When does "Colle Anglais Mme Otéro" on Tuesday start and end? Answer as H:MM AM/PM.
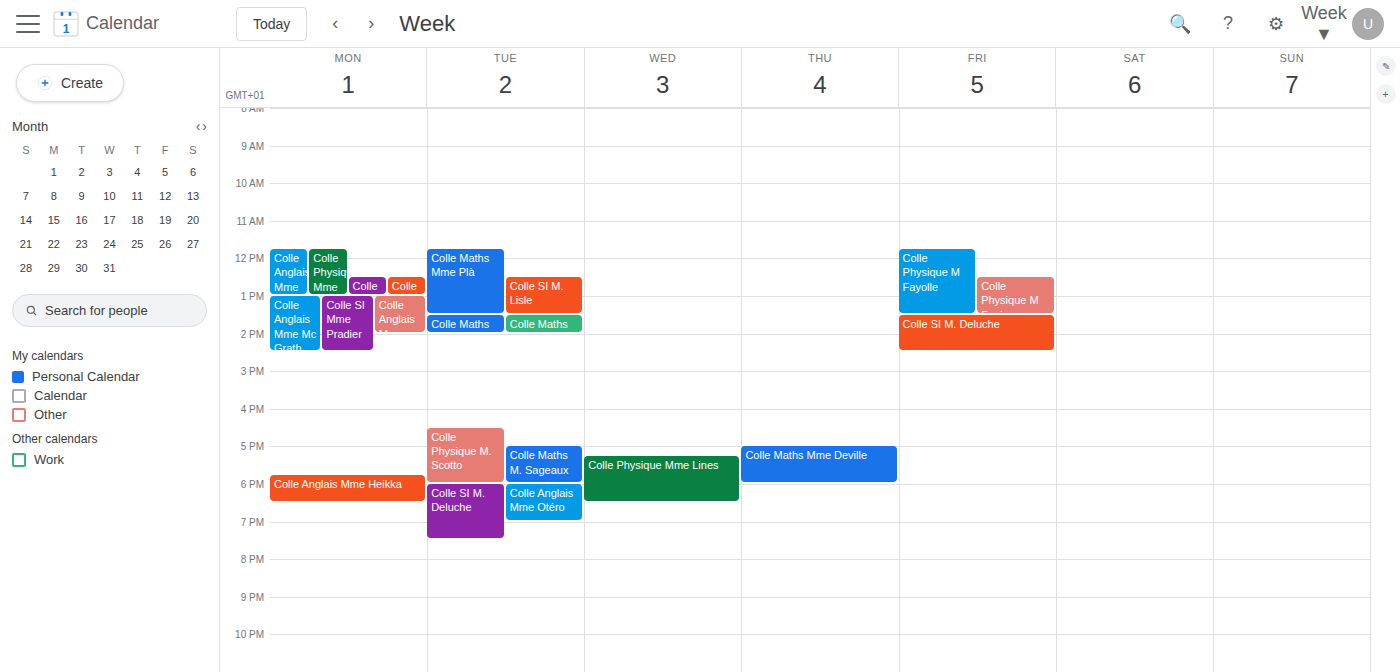
6:00 PM to 7:00 PM